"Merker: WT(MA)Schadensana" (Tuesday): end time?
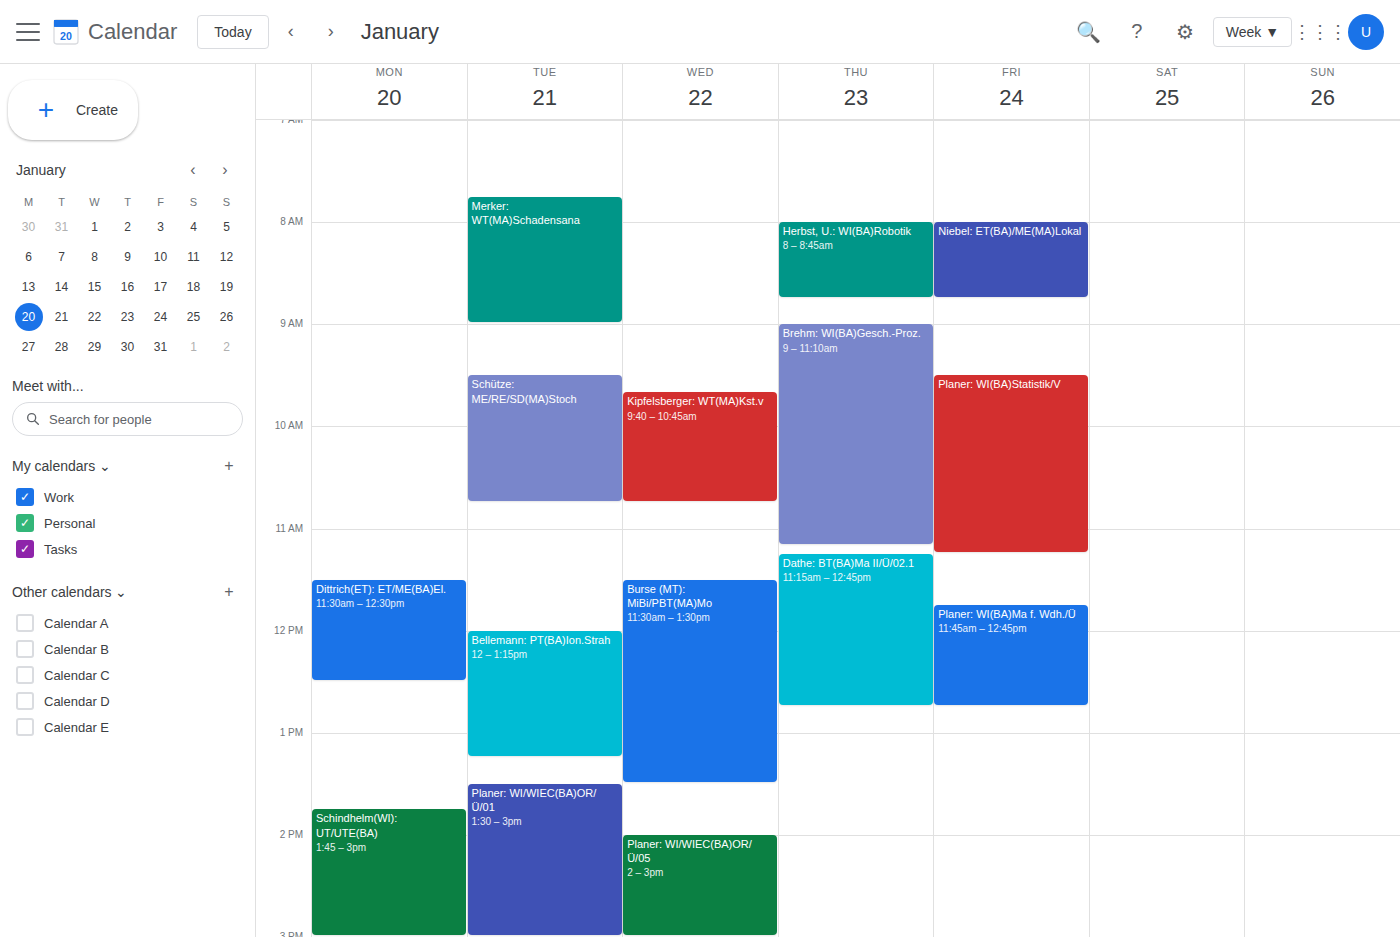
09:00